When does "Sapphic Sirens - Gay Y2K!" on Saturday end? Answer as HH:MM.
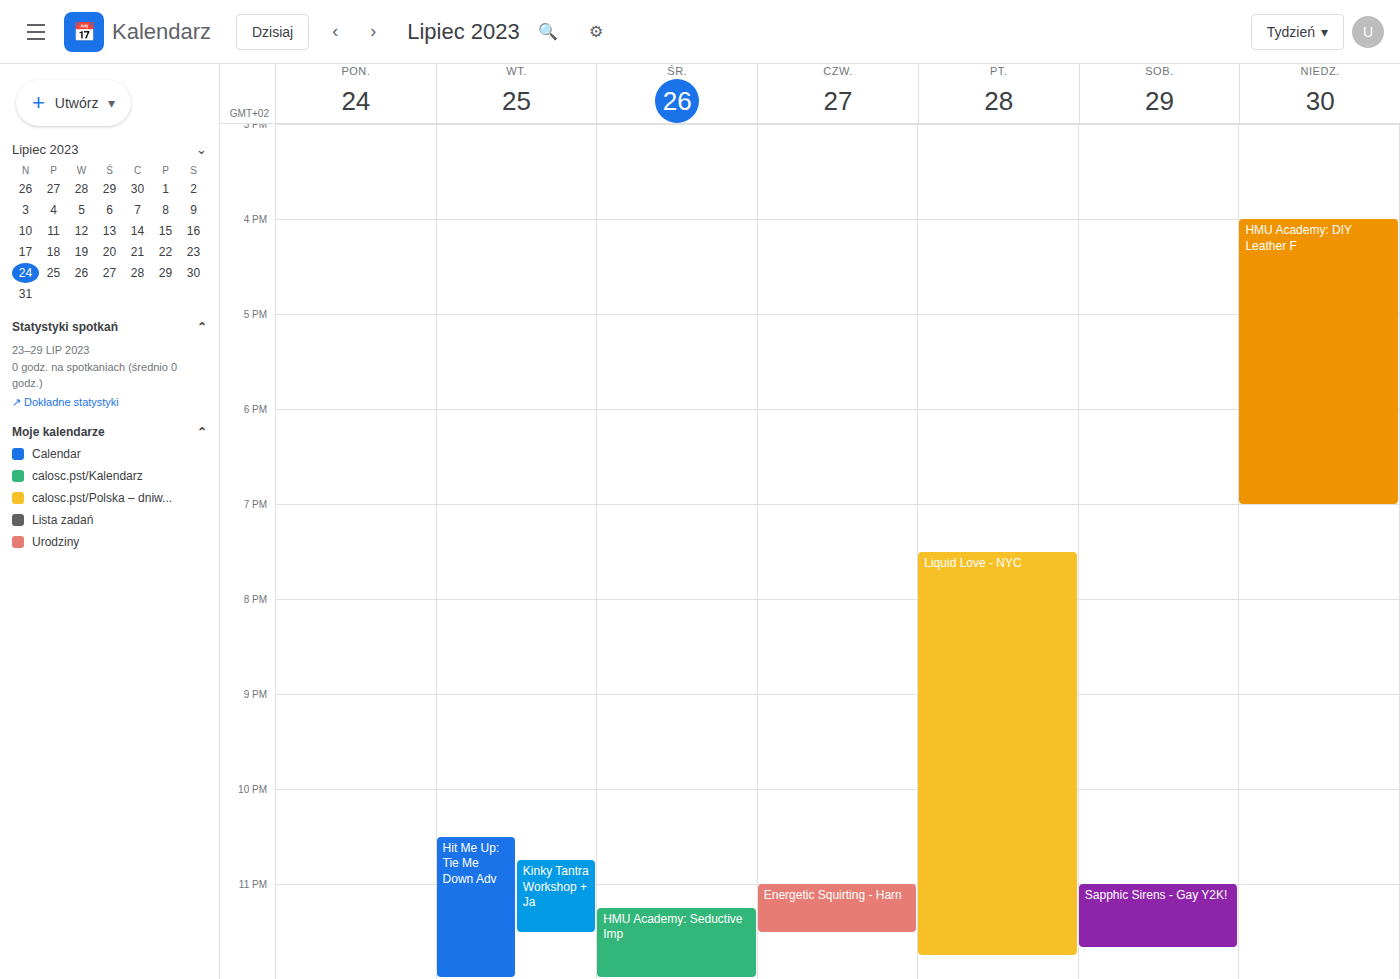
23:40